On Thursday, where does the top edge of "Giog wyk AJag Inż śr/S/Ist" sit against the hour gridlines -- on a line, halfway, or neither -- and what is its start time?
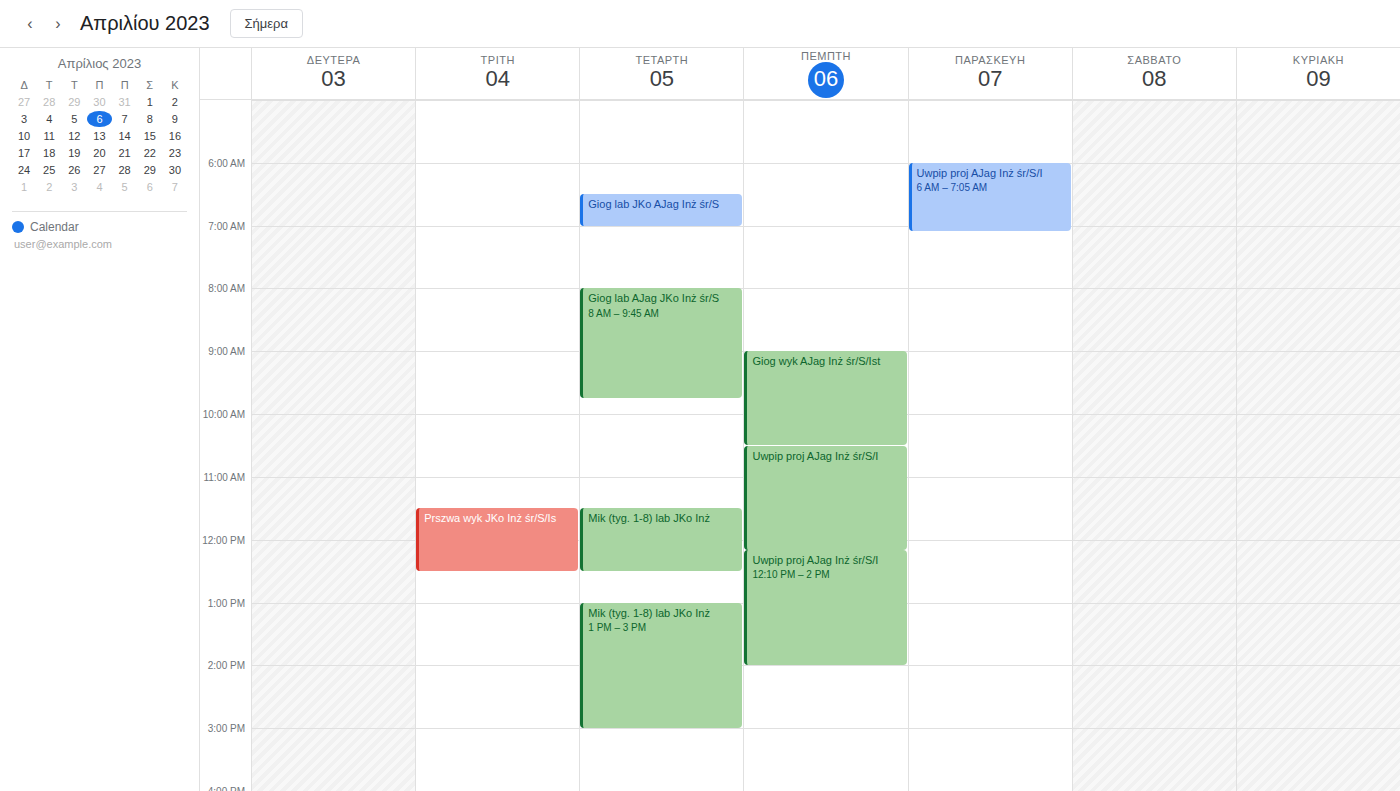
9:00 AM -- exactly on the 9 AM line.